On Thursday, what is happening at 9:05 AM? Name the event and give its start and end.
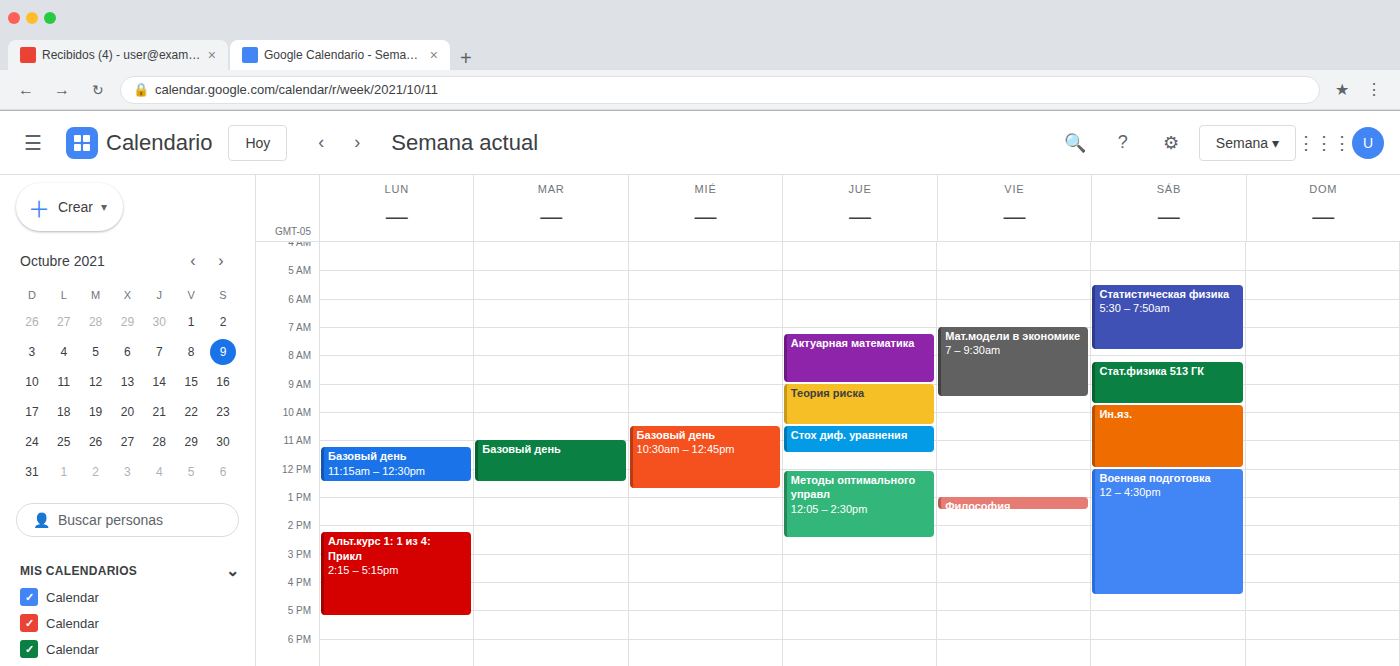
"Теория риска", 9:00 AM to 10:30 AM